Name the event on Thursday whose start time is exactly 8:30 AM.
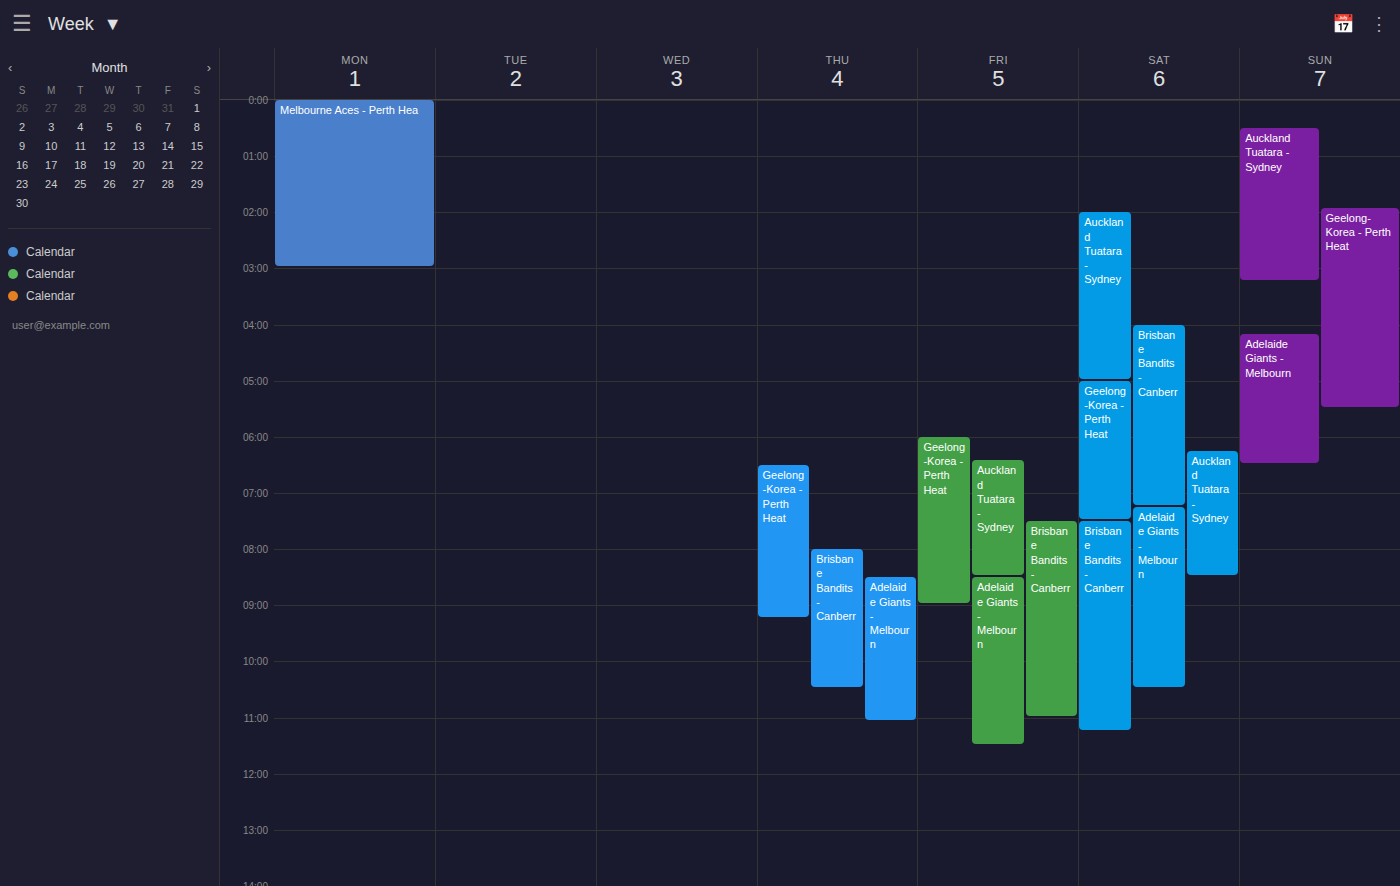
"Adelaide Giants - Melbourn"